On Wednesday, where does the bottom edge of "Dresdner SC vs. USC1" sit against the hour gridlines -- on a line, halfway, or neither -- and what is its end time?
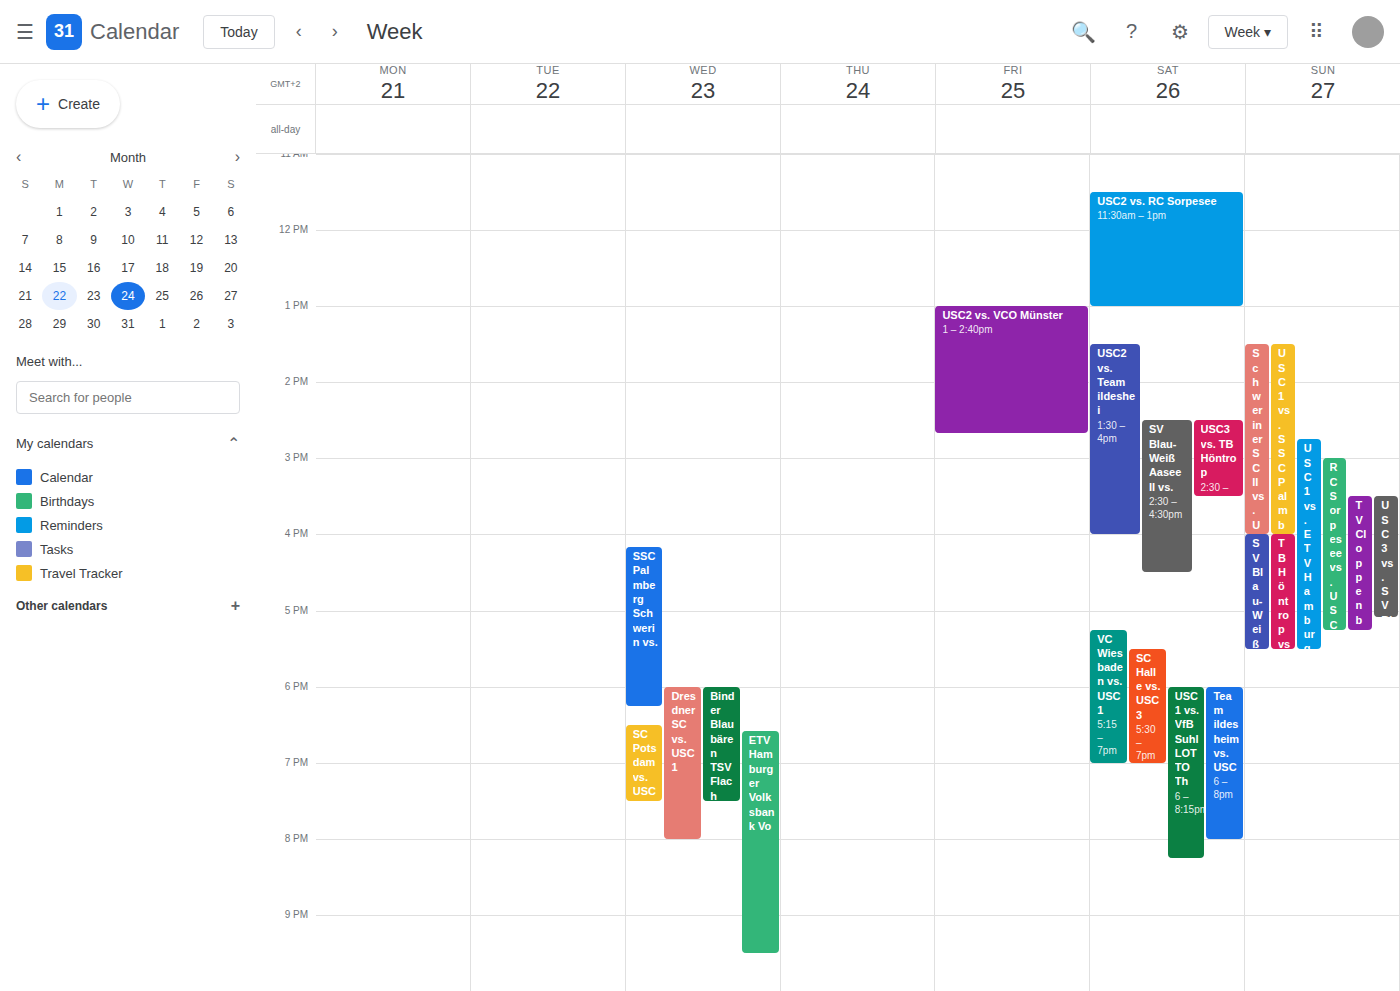
8:00 PM -- exactly on the 8 PM line.